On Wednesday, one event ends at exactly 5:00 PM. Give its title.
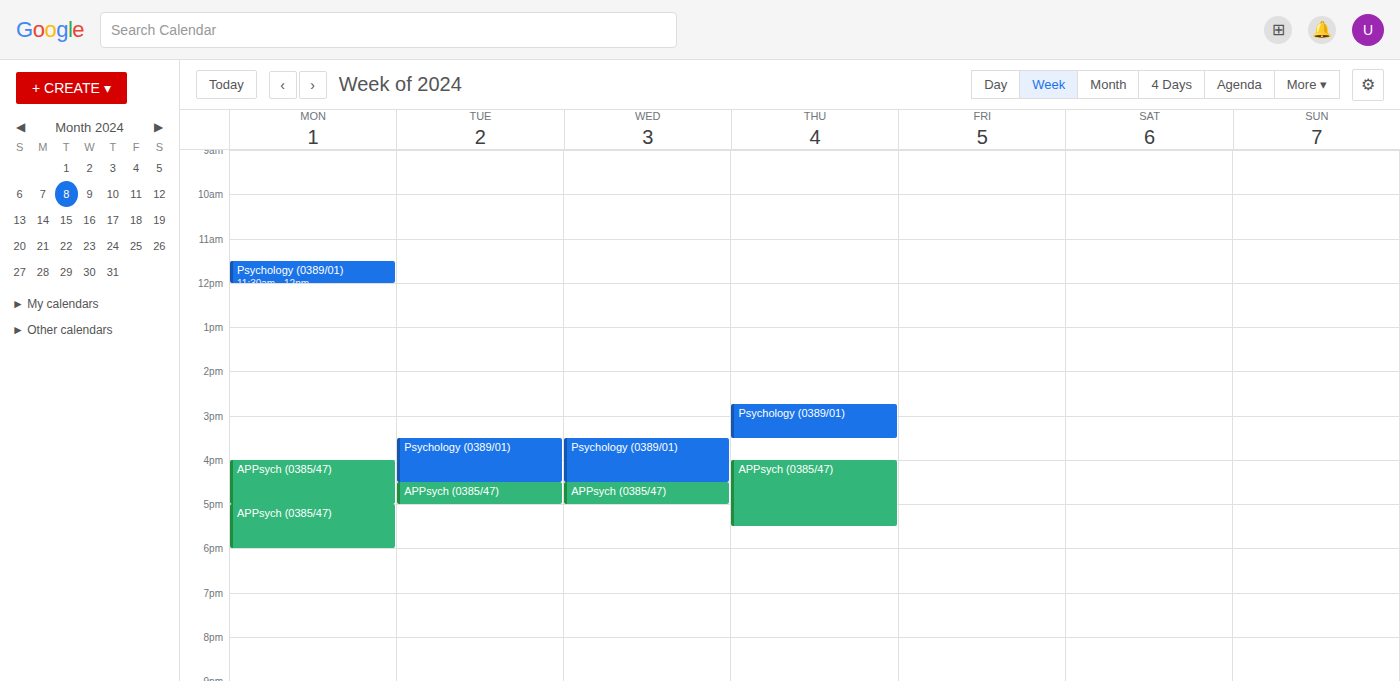
"APPsych (0385/47)"